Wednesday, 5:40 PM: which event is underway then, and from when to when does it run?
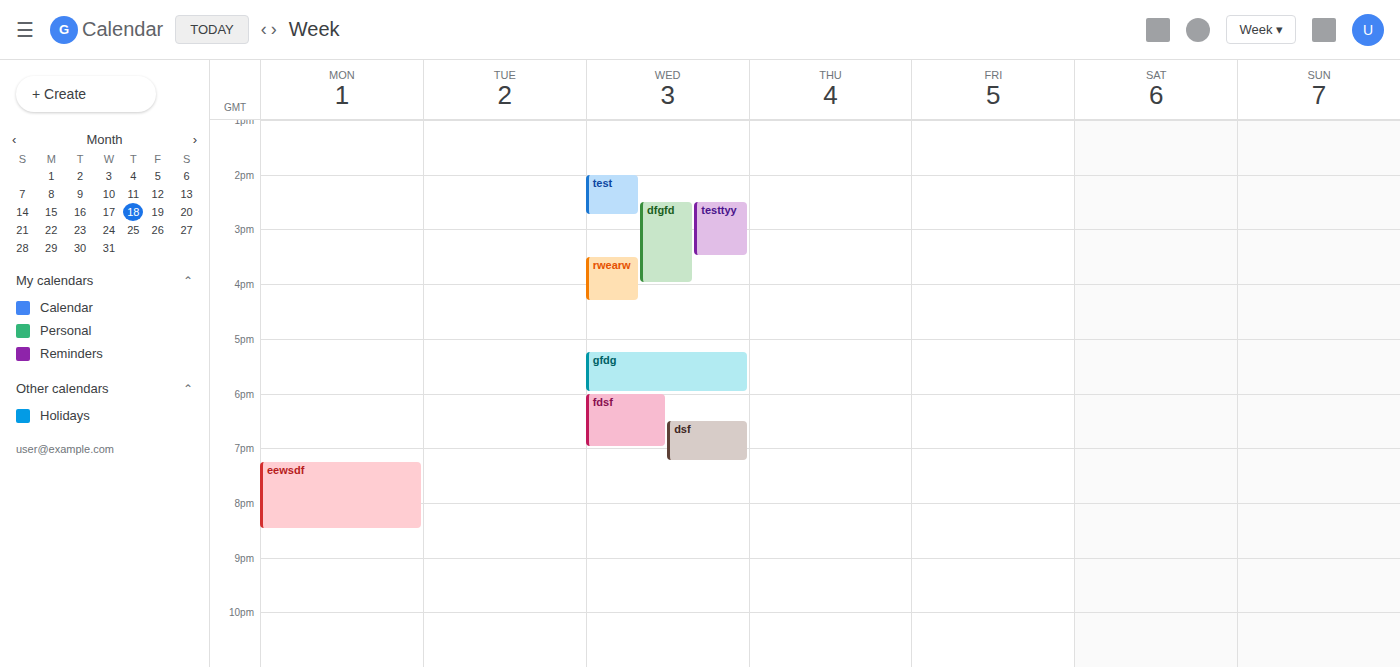
"gfdg", 5:15 PM to 6:00 PM